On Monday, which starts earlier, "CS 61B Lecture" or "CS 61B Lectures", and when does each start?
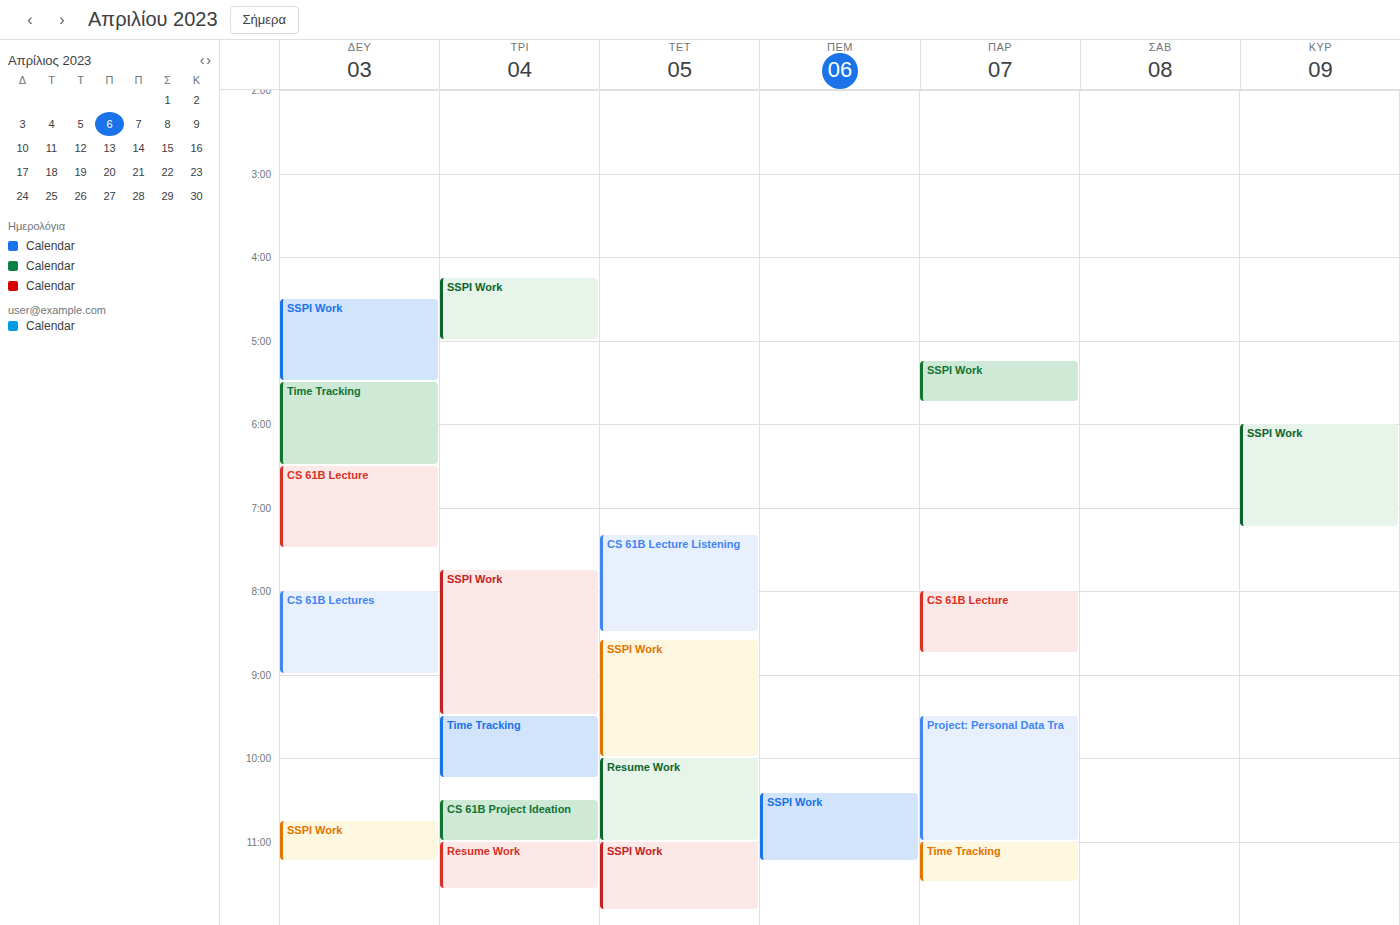
"CS 61B Lecture" 6:30 PM; "CS 61B Lectures" 8:00 PM.